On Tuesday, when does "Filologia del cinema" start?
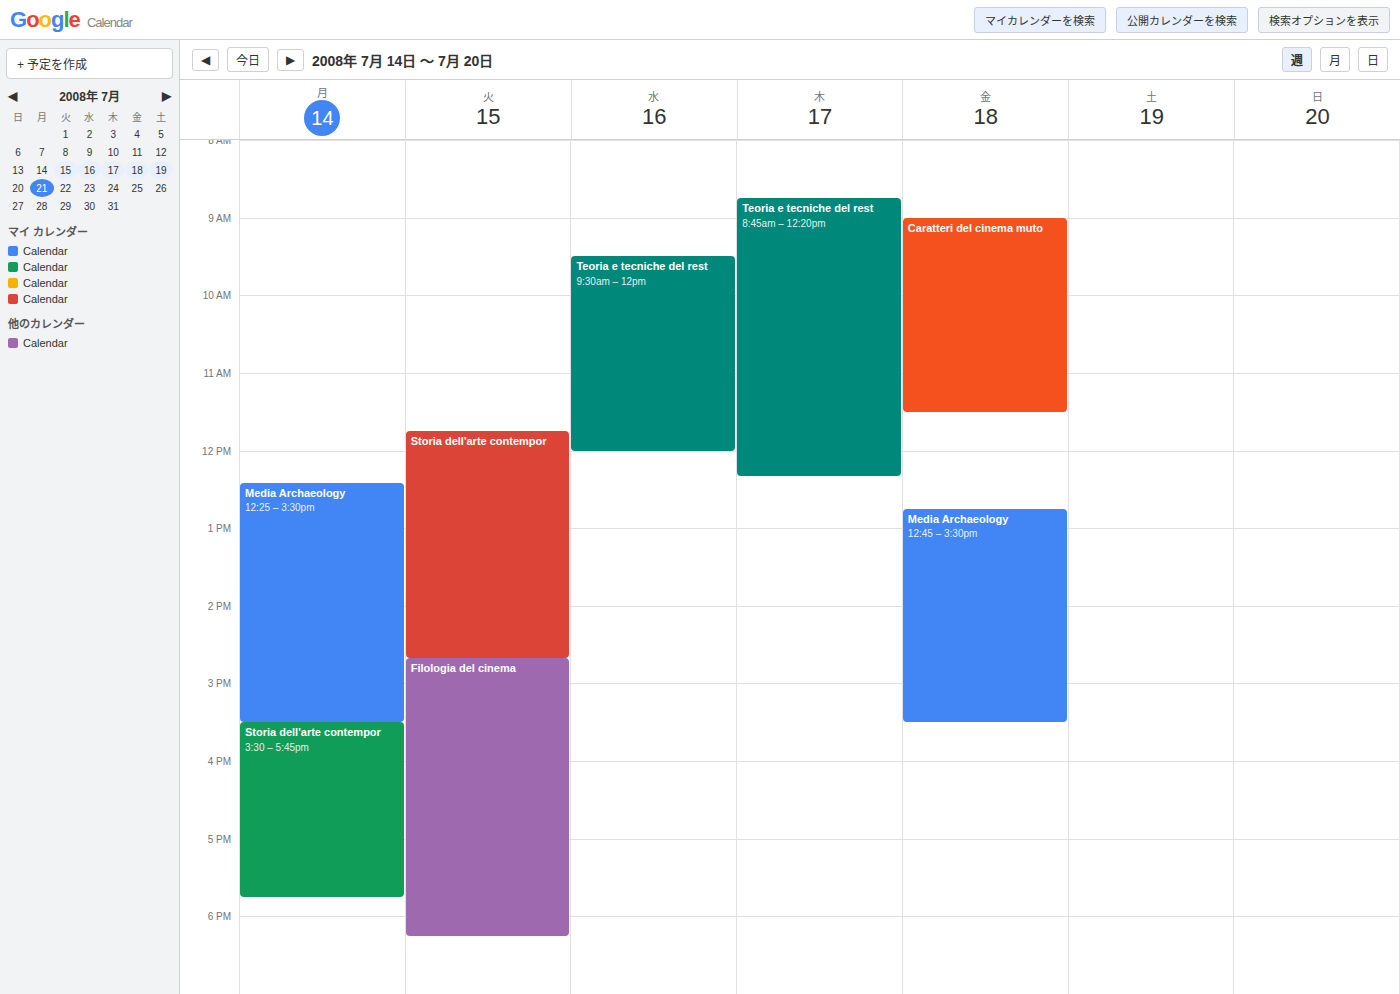
2:40 PM